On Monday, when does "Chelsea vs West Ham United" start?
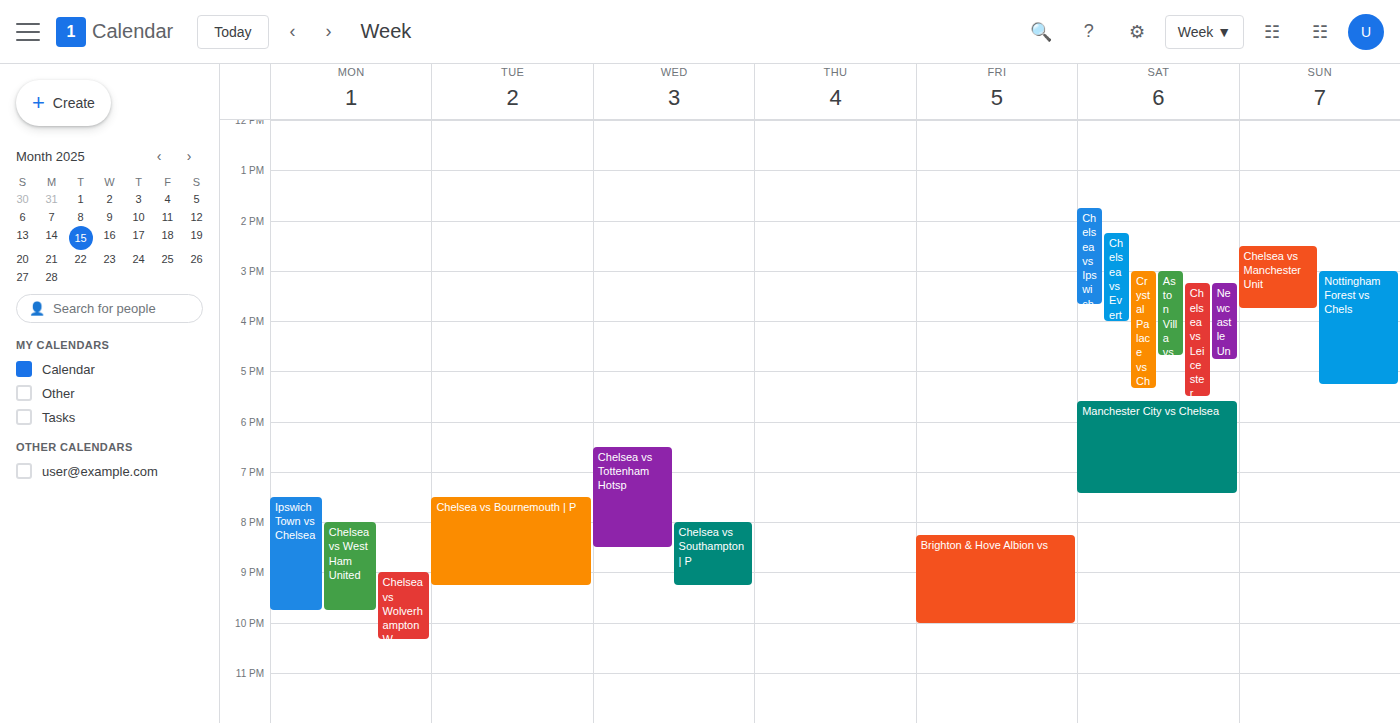
8:00 PM